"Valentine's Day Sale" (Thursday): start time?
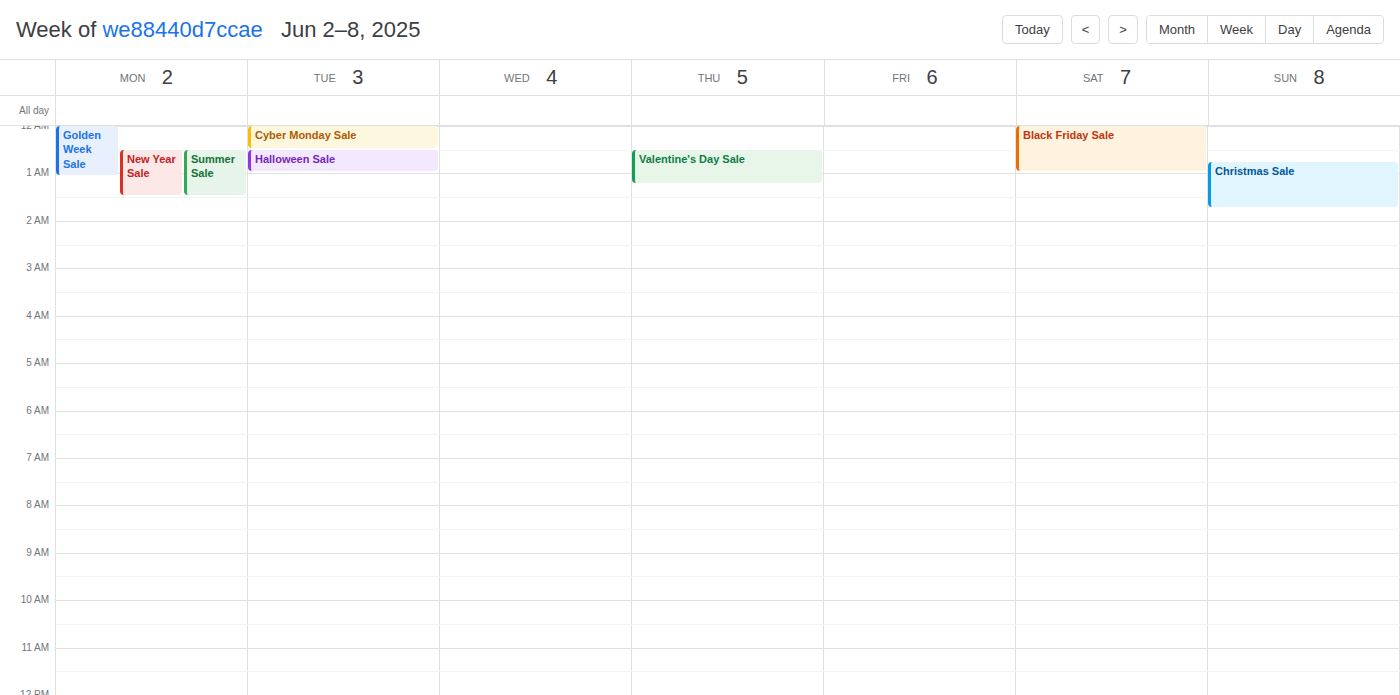
12:30 AM